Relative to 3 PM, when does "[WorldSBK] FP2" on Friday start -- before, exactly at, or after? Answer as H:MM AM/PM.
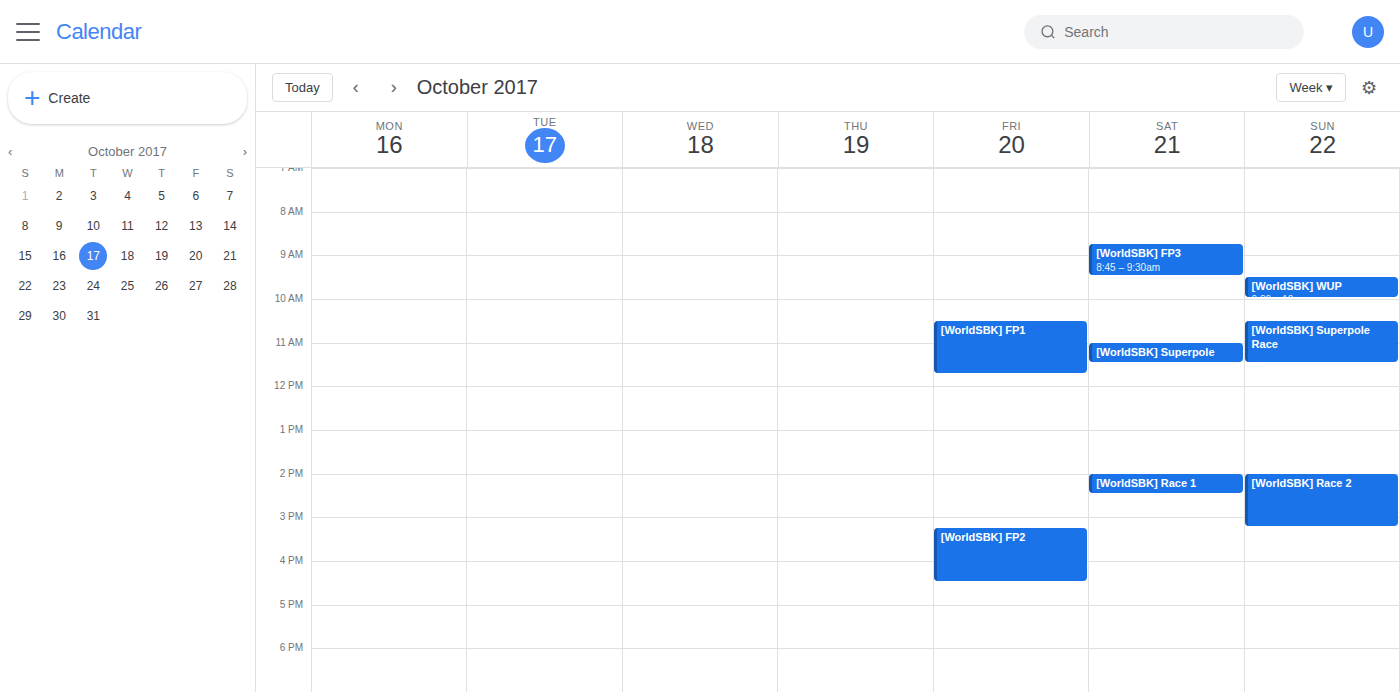
3:15 PM -- after 3 PM, 15 minutes below the 3 PM line.